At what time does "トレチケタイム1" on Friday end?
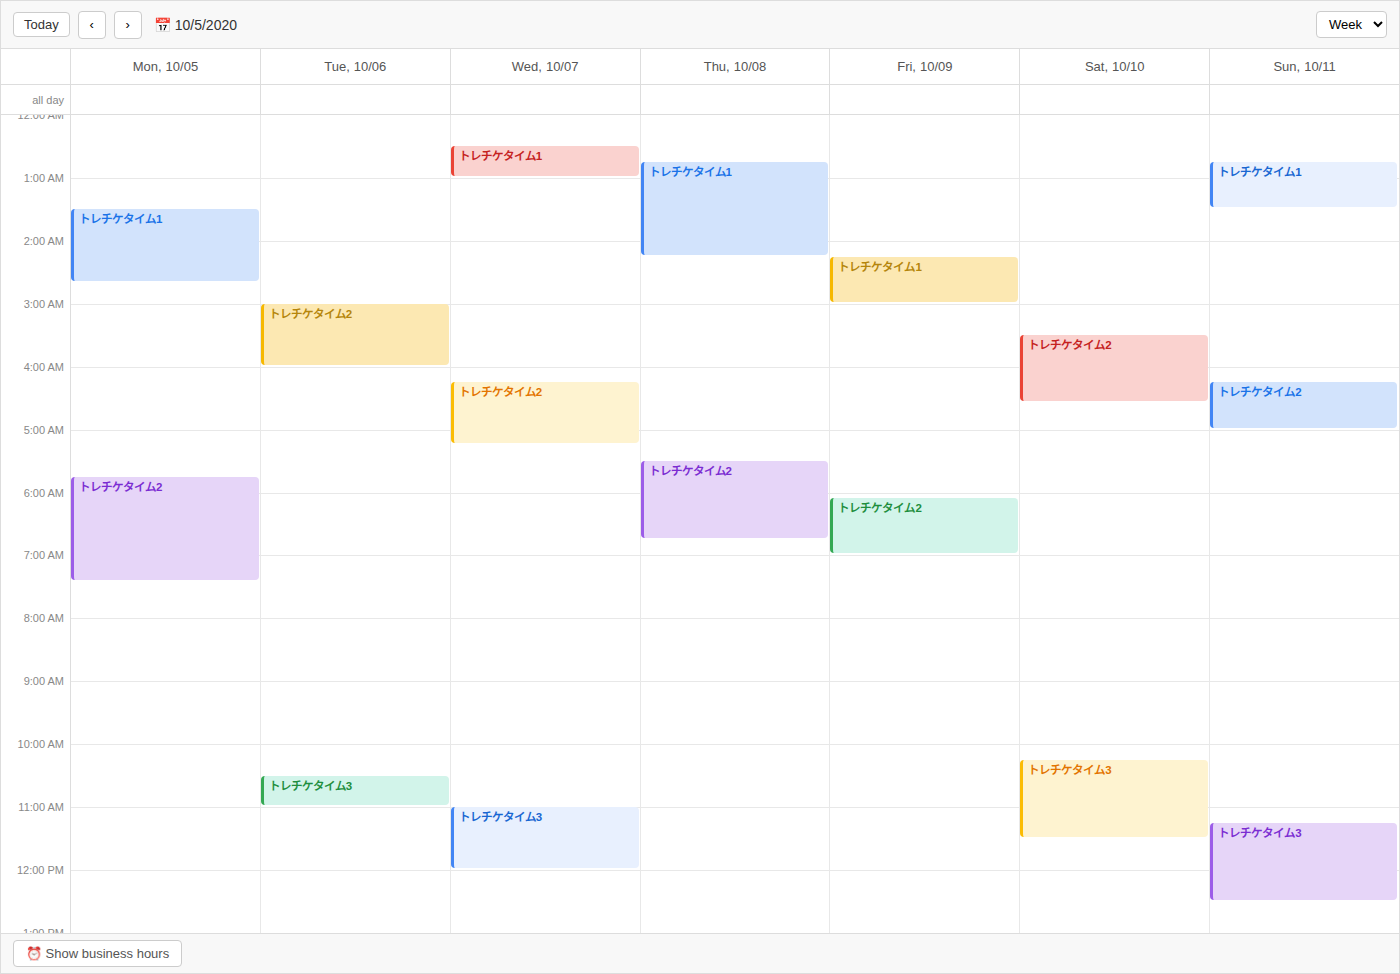
3:00 AM